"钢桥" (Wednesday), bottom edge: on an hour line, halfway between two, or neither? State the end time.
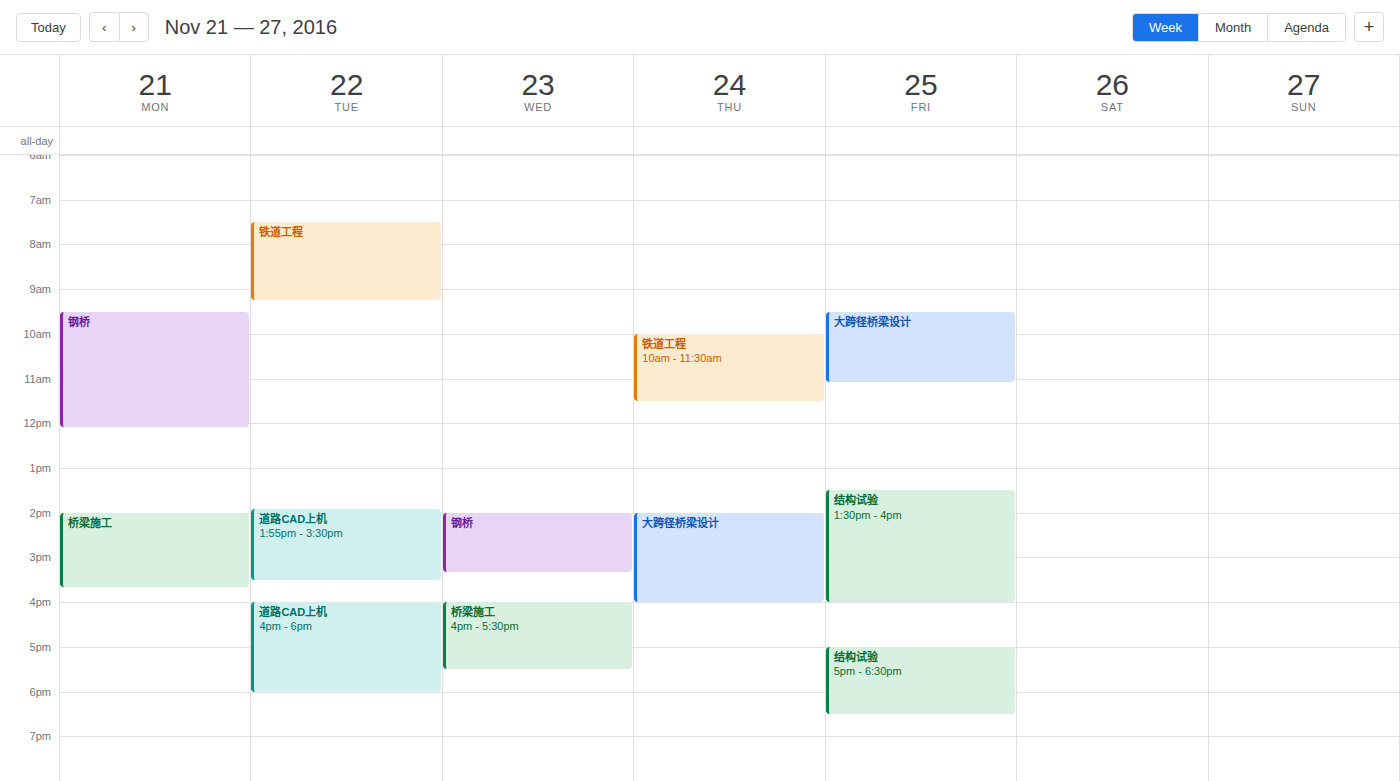
3:20 PM -- neither: 20 minutes below the 3 PM line and 40 minutes above the 4 PM line.